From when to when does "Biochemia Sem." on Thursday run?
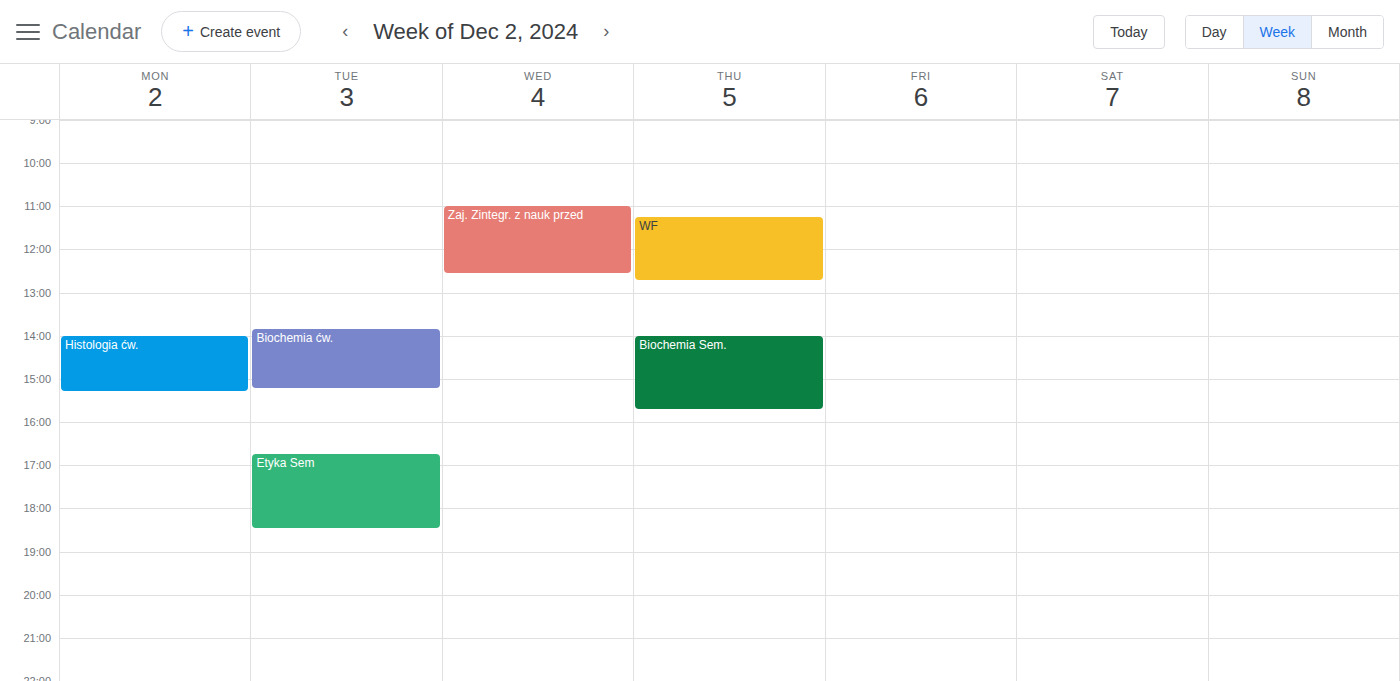
2:00 PM to 3:45 PM